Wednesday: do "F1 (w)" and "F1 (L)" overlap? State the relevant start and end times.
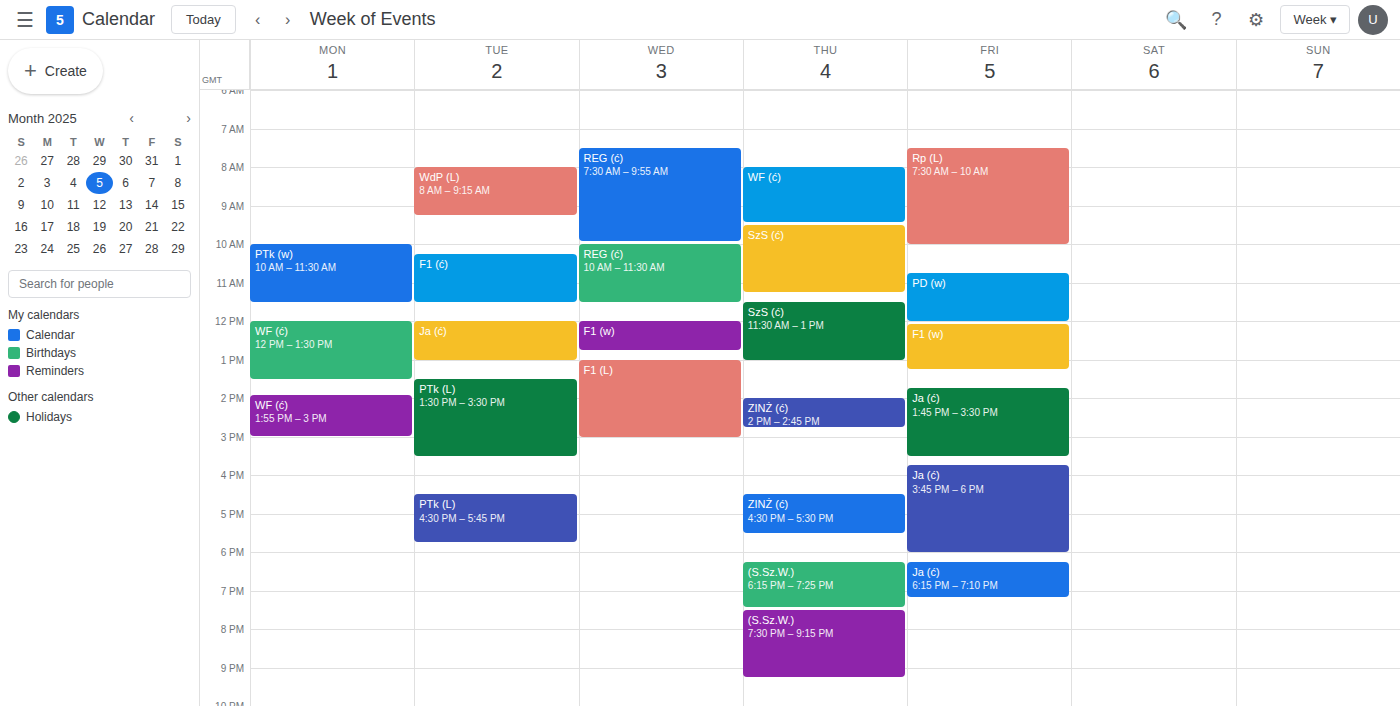
"F1 (w)" ends at 12:45 PM and "F1 (L)" starts at 1:00 PM -- no overlap.